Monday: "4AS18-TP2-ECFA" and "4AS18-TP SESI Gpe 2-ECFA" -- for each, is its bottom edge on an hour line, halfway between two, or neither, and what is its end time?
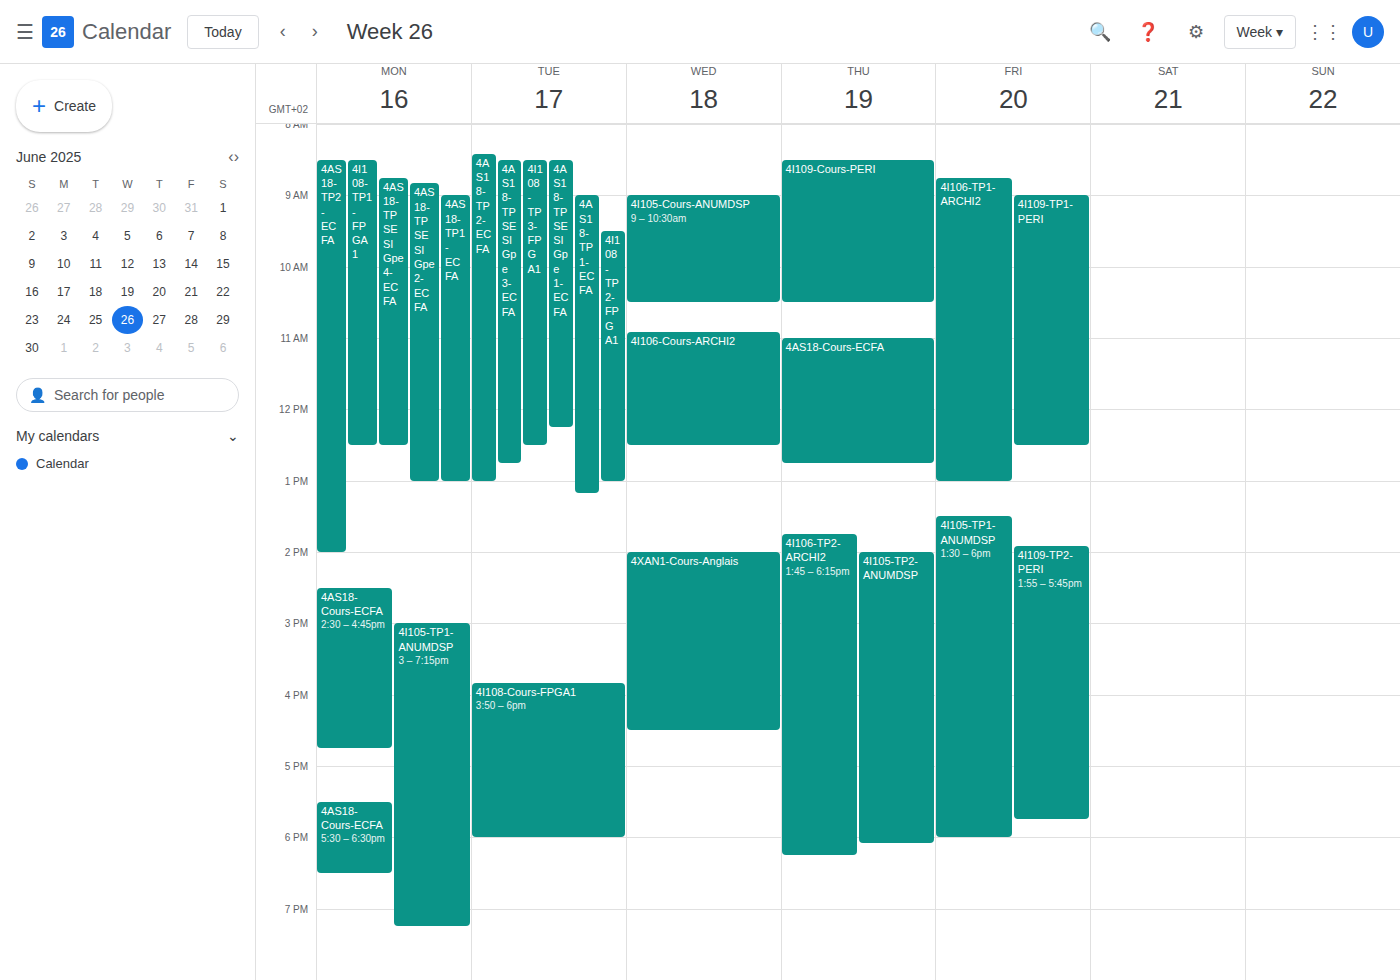
"4AS18-TP2-ECFA": 2:00 PM, exactly on the 2 PM line. "4AS18-TP SESI Gpe 2-ECFA": 1:00 PM, exactly on the 1 PM line.